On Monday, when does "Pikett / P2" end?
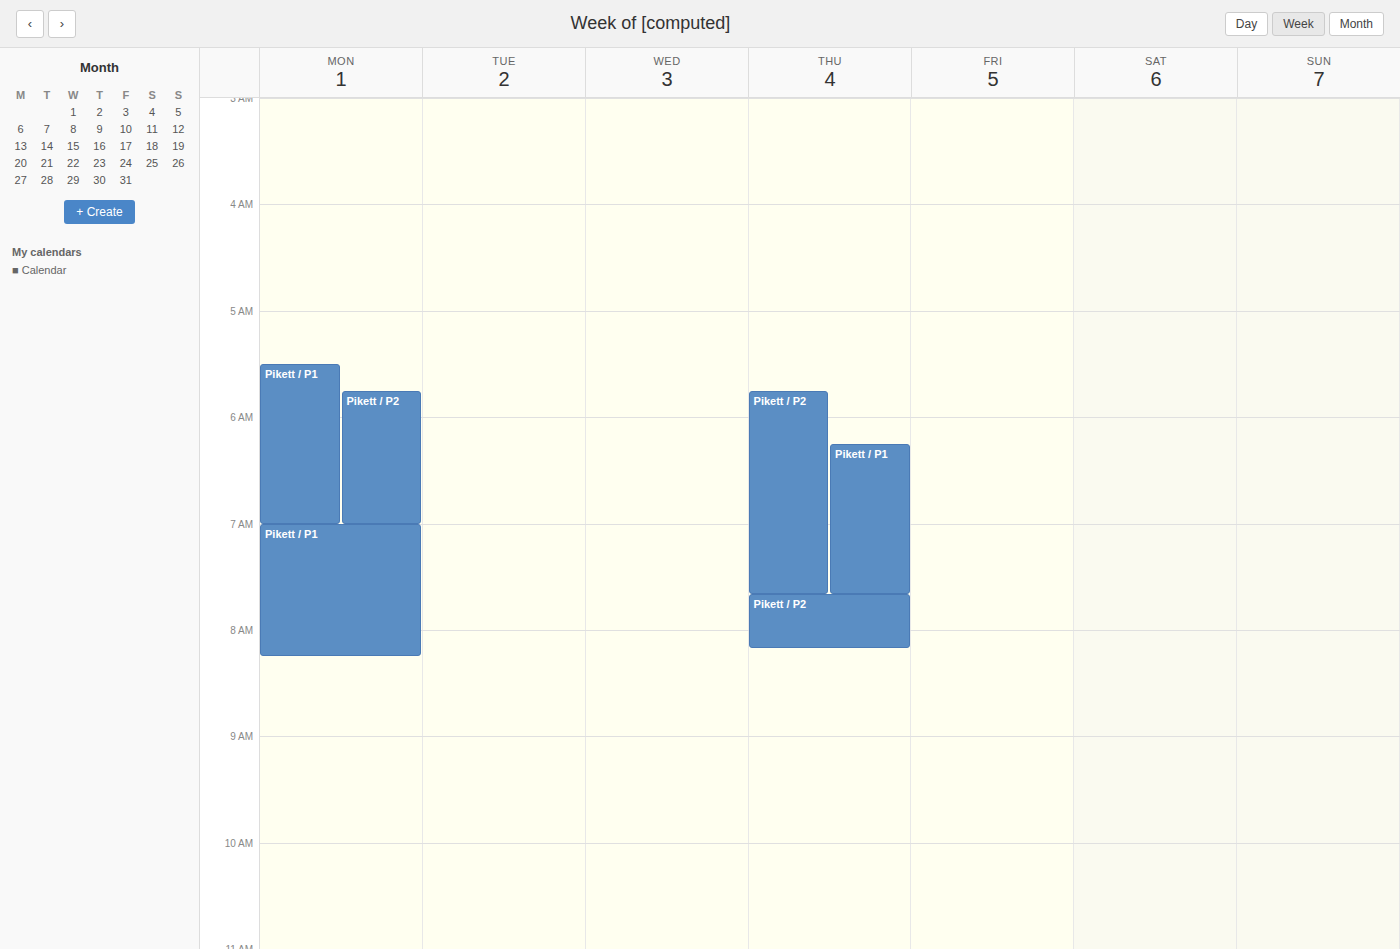
7:00 AM